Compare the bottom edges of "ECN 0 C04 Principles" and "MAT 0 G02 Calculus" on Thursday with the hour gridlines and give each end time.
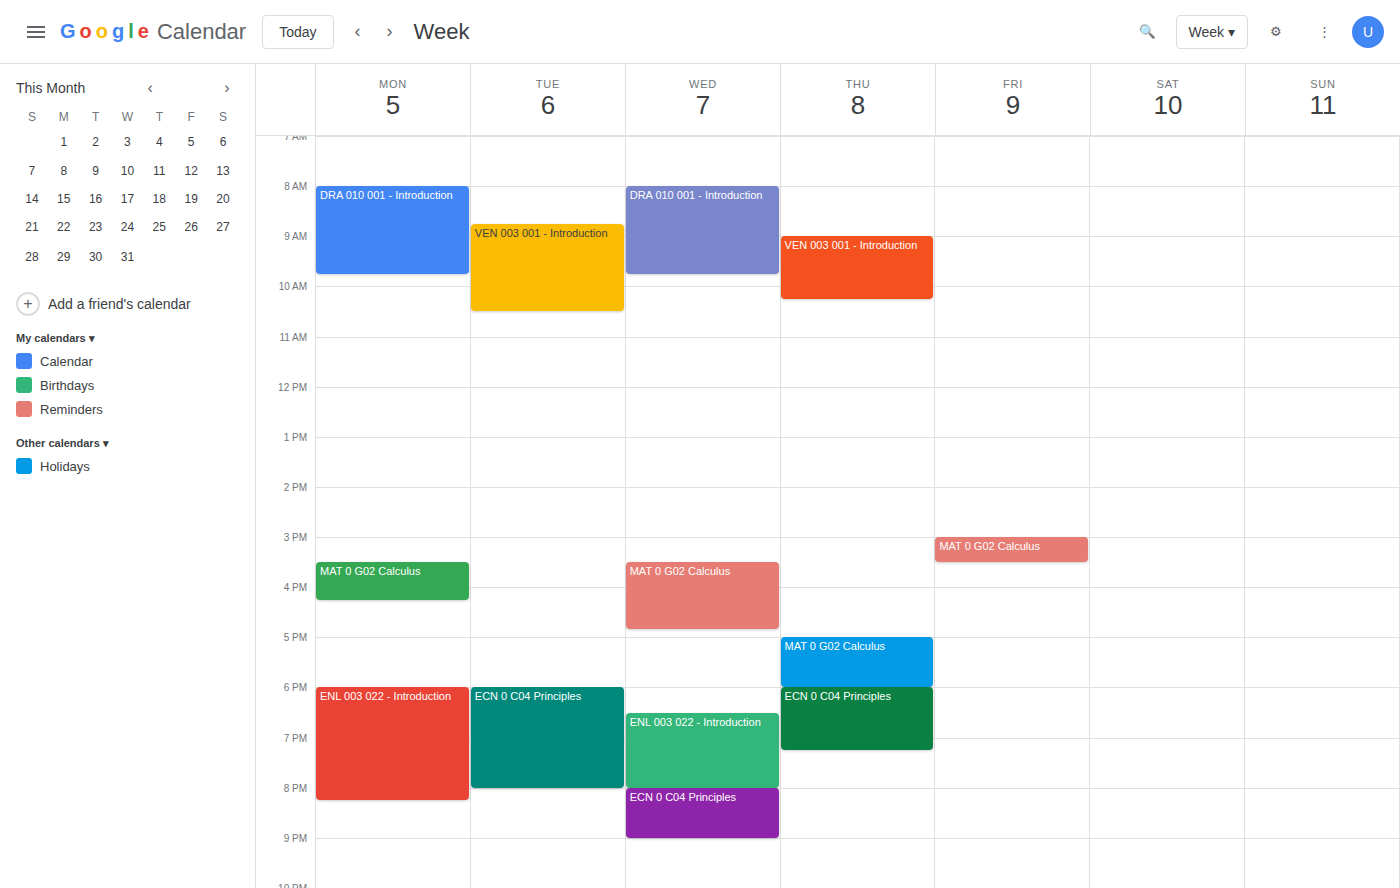
"ECN 0 C04 Principles": 7:15 PM, neither: a quarter of the way from the 7 PM line to the 8 PM line. "MAT 0 G02 Calculus": 6:00 PM, exactly on the 6 PM line.